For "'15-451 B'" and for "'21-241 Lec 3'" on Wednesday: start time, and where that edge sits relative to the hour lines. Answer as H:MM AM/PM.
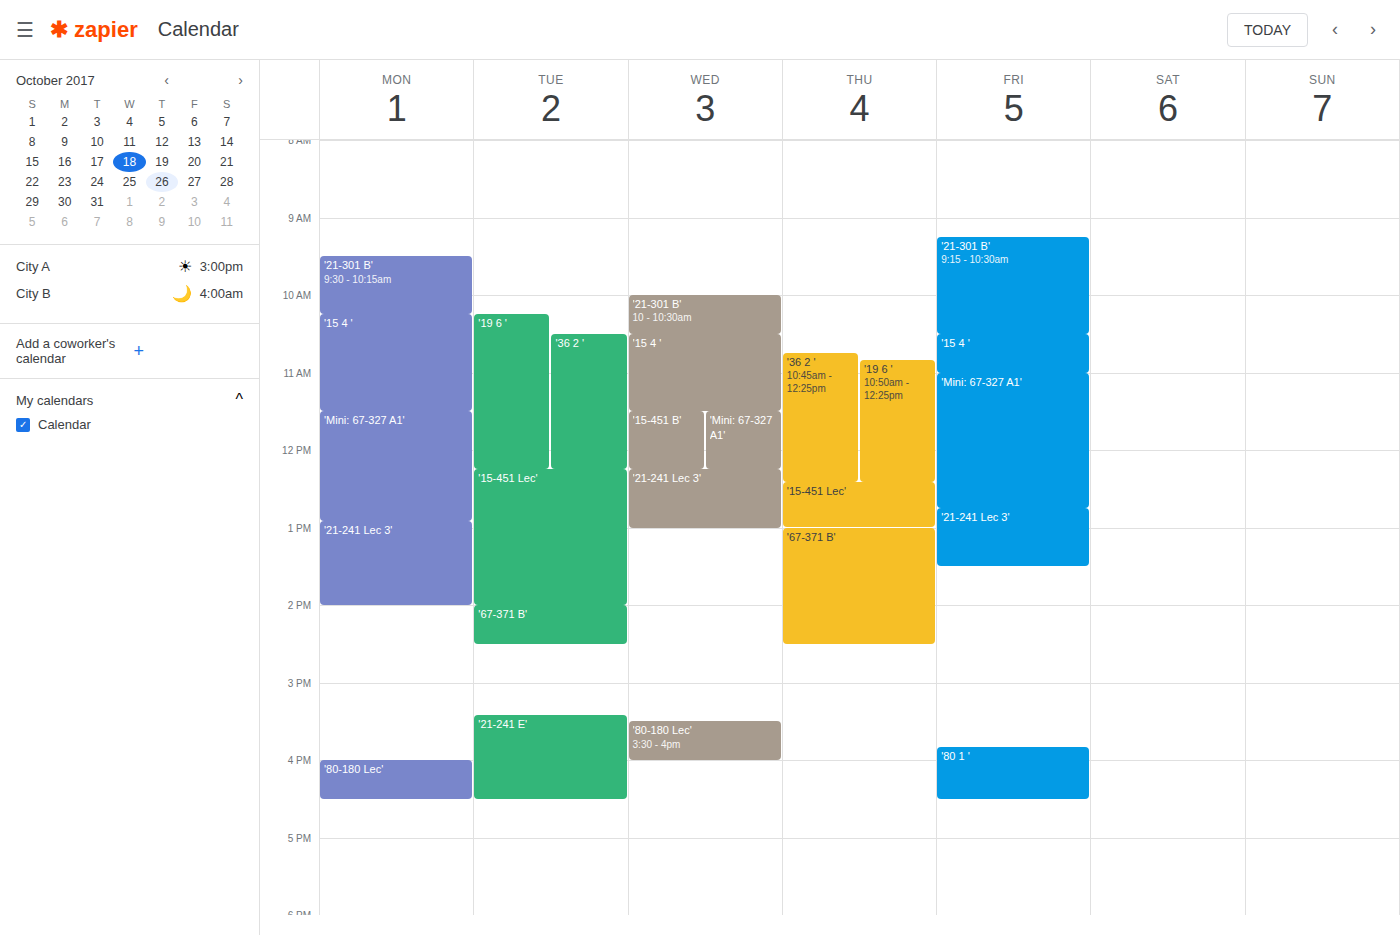
"'15-451 B'": 11:30 AM, halfway between the 11 AM and 12 PM lines. "'21-241 Lec 3'": 12:15 PM, neither: a quarter of the way from the 12 PM line to the 1 PM line.